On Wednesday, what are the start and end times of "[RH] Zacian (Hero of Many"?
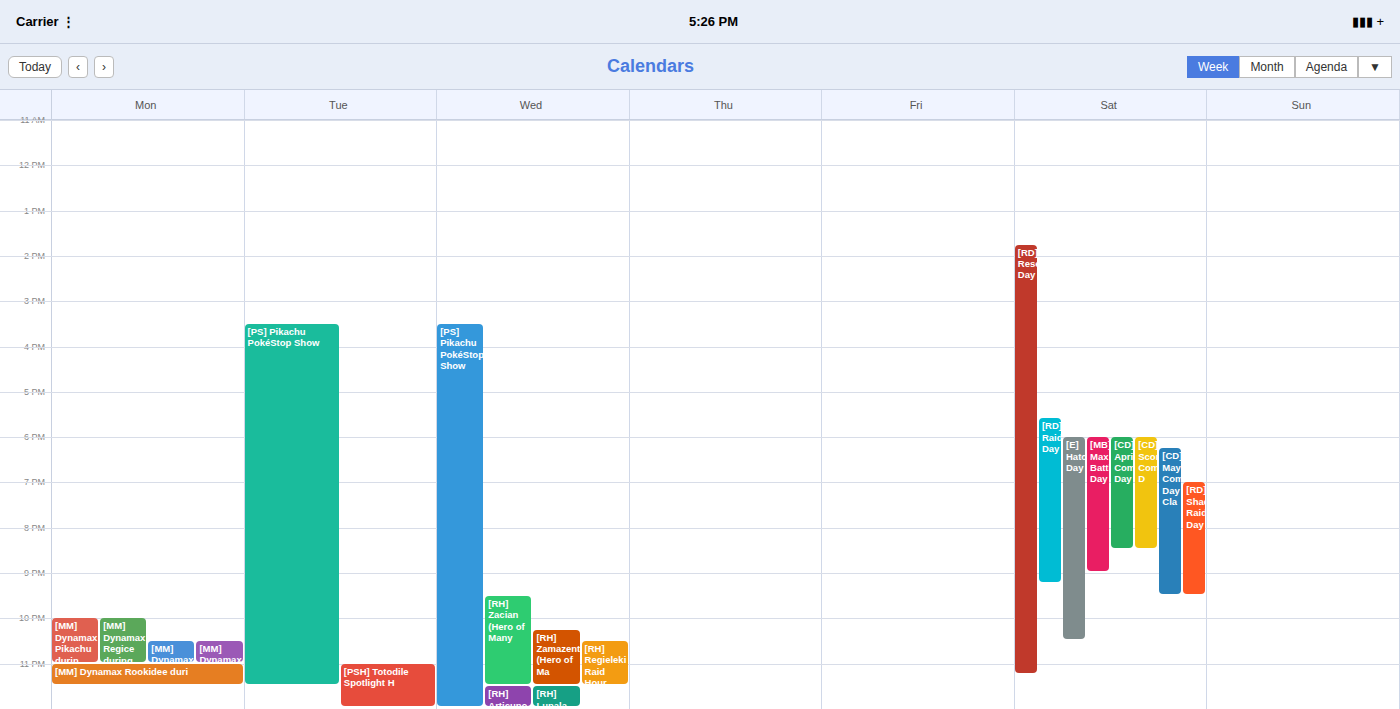
21:30 to 23:30